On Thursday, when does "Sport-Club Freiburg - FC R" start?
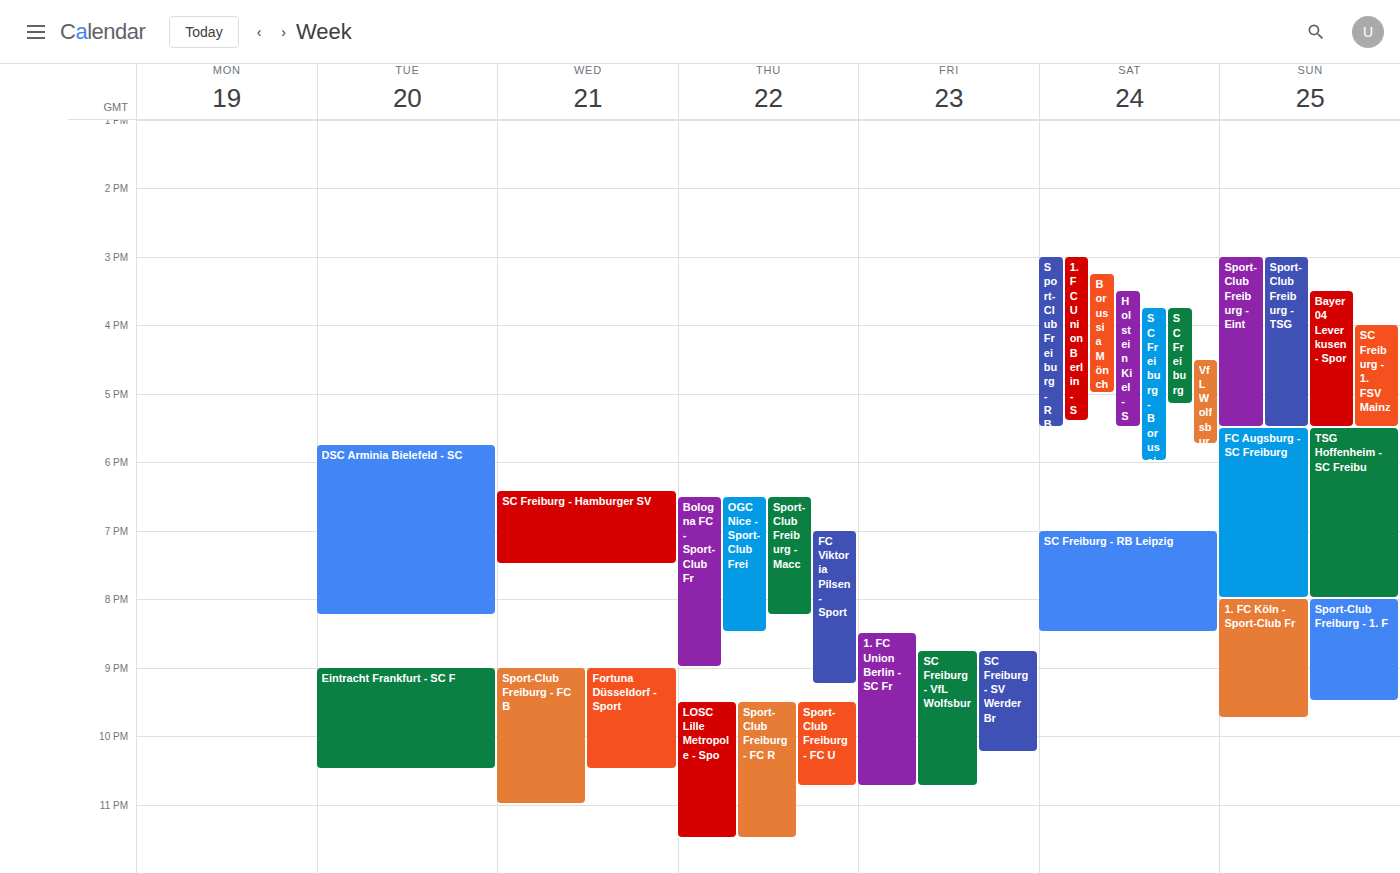
9:30 PM